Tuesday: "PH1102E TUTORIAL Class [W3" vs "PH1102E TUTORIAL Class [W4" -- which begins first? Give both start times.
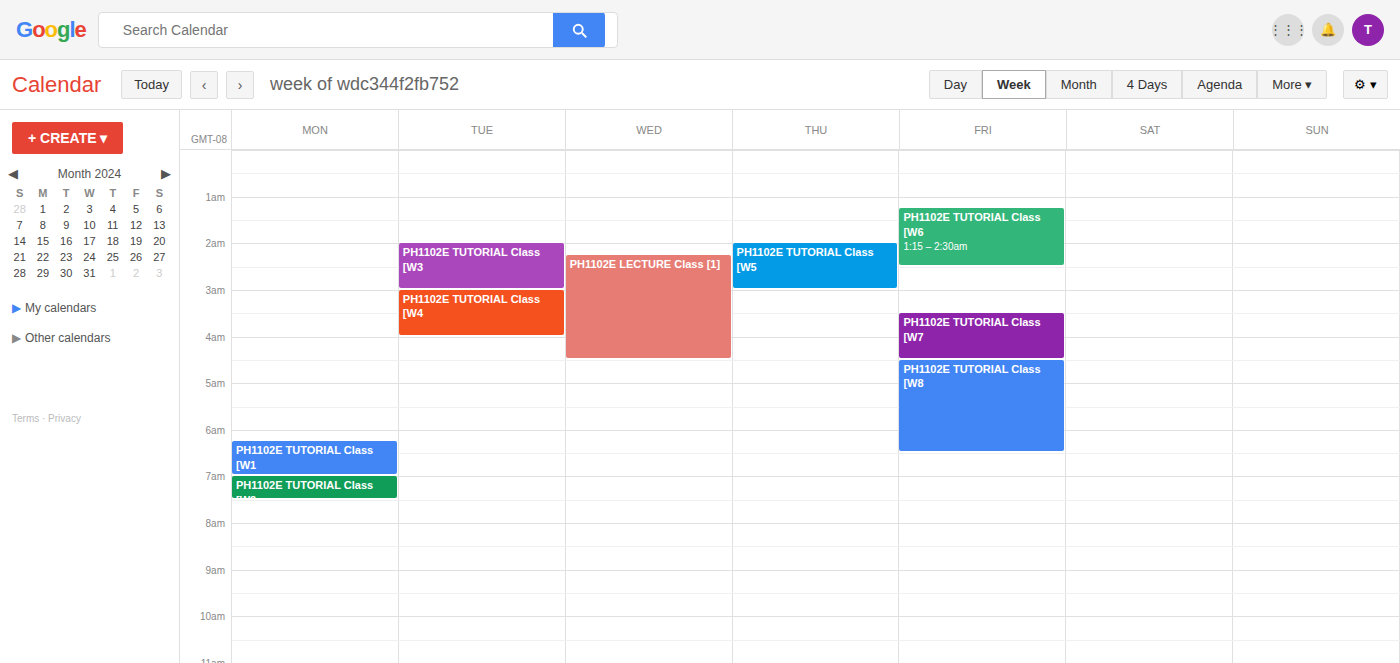
"PH1102E TUTORIAL Class [W3" 2:00 AM; "PH1102E TUTORIAL Class [W4" 3:00 AM.